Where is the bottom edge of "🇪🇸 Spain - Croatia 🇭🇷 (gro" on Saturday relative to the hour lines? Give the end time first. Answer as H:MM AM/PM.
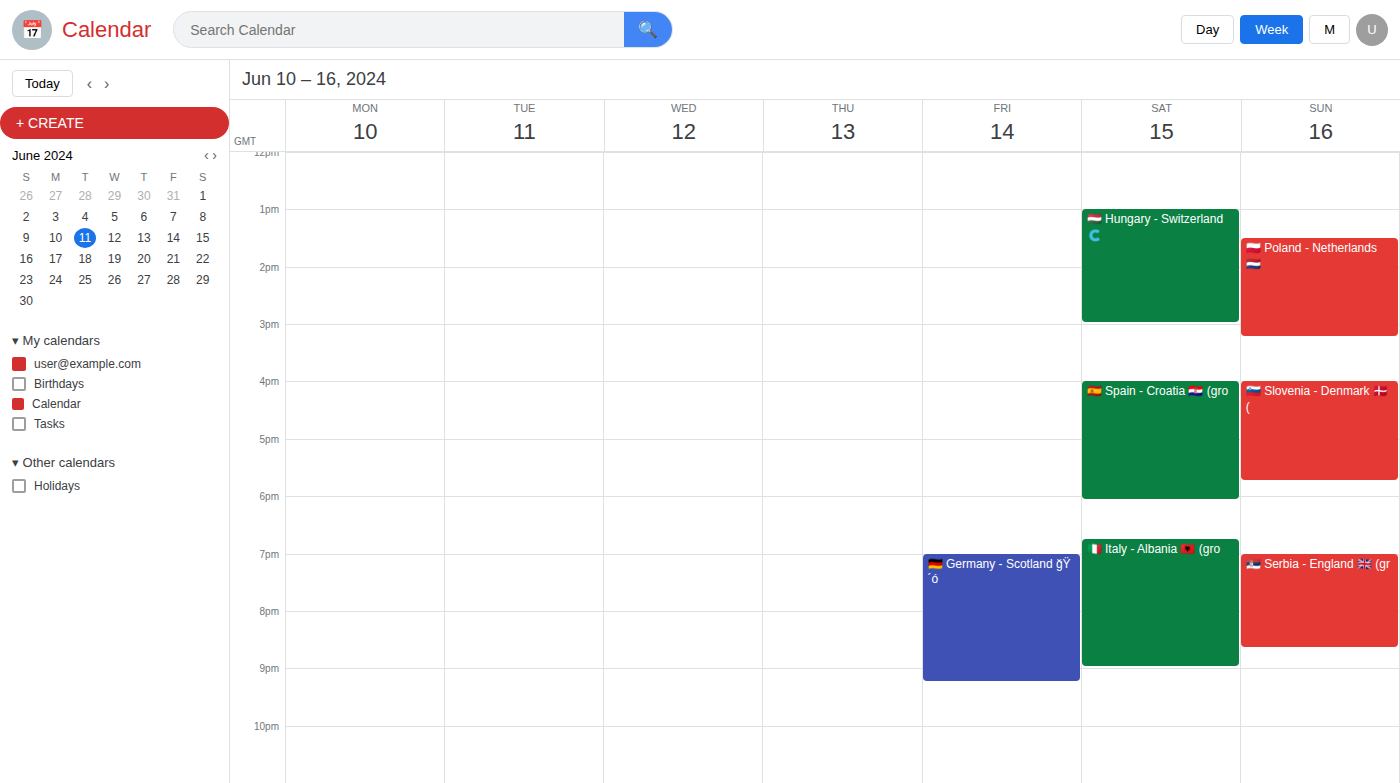
6:05 PM -- neither: 5 minutes below the 6 PM line and 55 minutes above the 7 PM line.